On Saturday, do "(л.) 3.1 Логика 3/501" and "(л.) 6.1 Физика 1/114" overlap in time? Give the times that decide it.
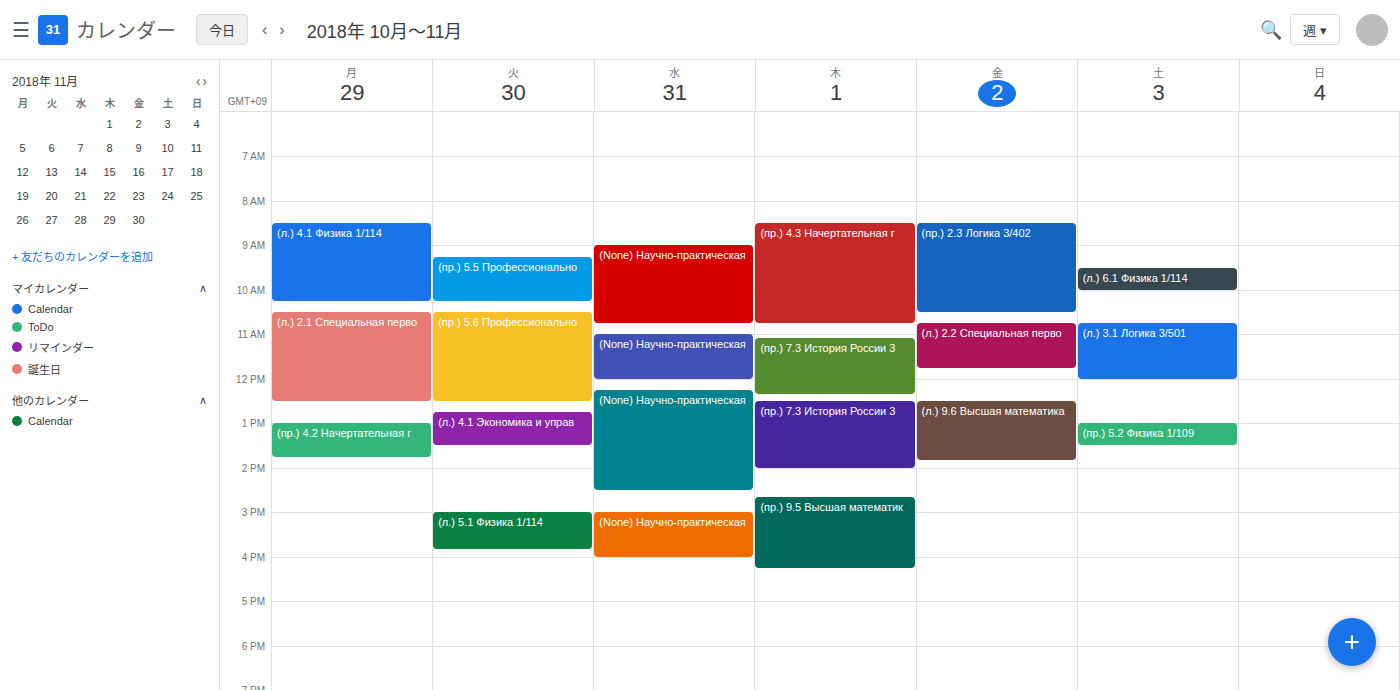
"(л.) 6.1 Физика 1/114" ends at 10:00 AM and "(л.) 3.1 Логика 3/501" starts at 10:45 AM -- no overlap.